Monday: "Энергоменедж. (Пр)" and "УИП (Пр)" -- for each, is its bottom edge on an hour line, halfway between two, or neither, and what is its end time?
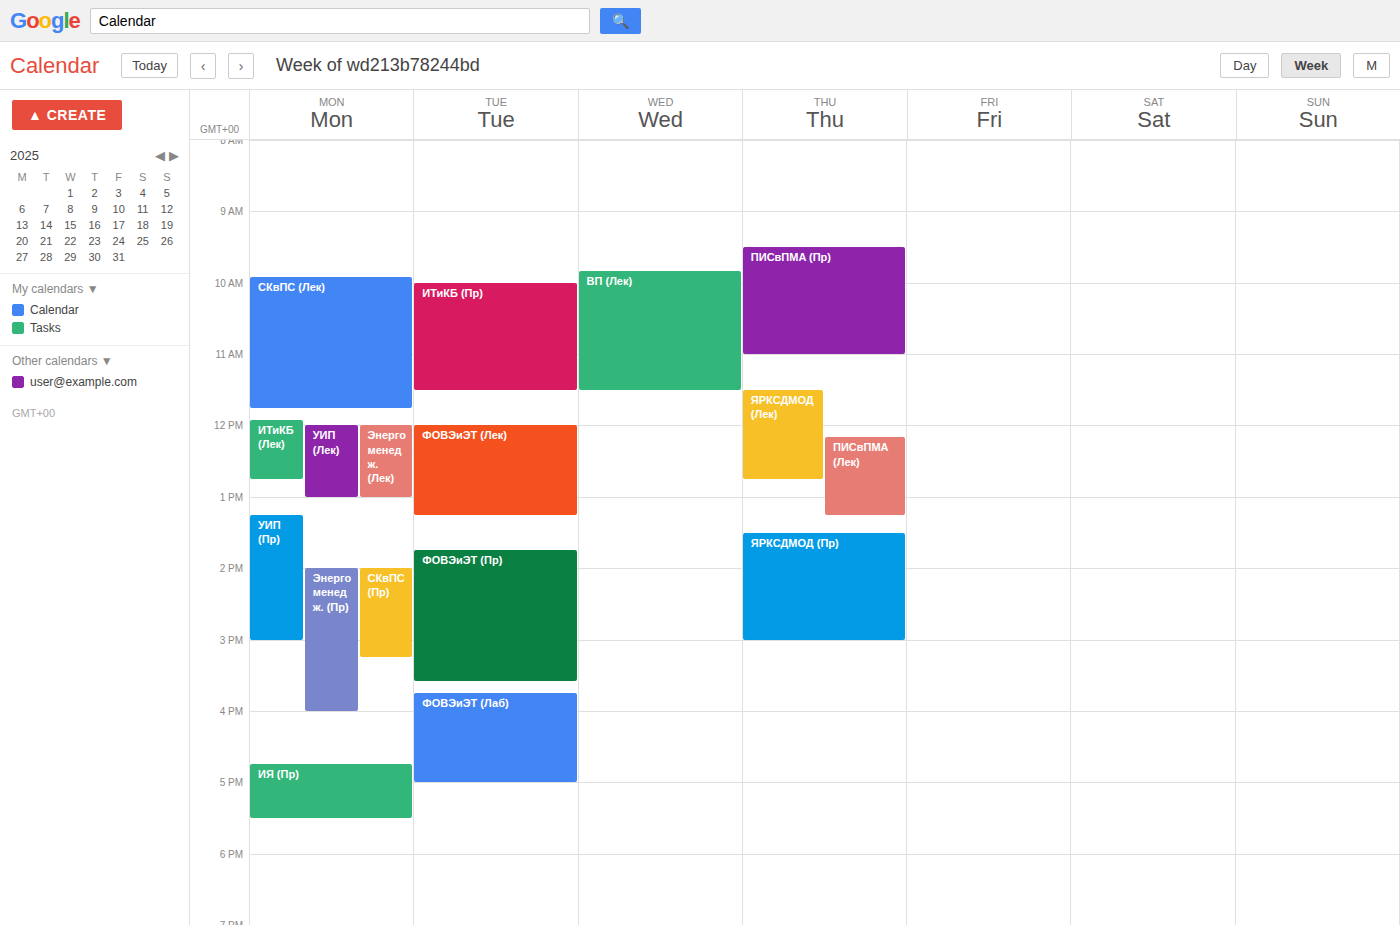
"Энергоменедж. (Пр)": 4:00 PM, exactly on the 4 PM line. "УИП (Пр)": 3:00 PM, exactly on the 3 PM line.